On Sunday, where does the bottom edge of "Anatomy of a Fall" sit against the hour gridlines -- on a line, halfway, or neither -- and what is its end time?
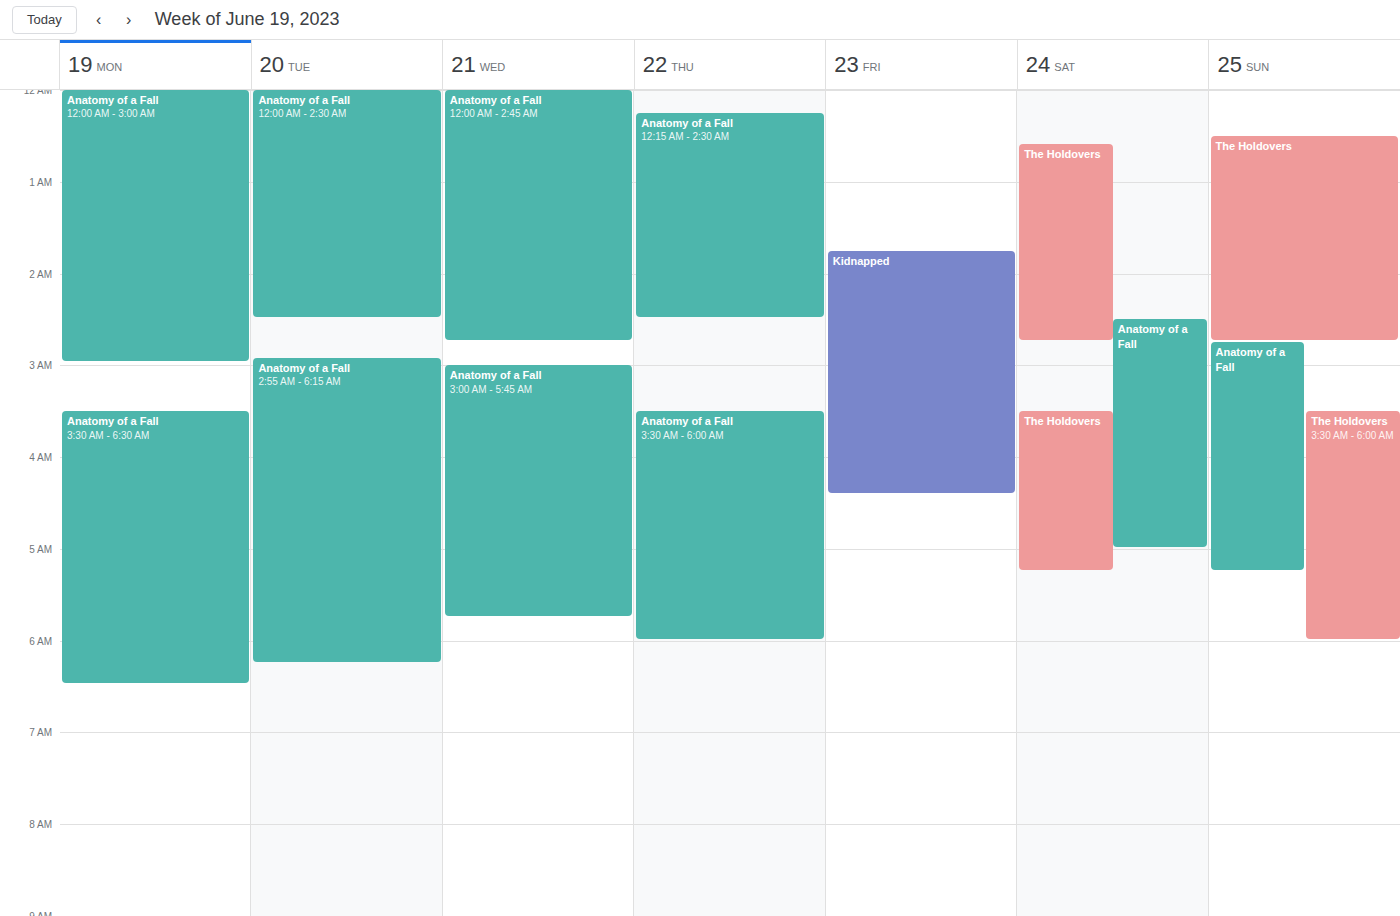
5:15 AM -- neither: a quarter of the way from the 5 AM line to the 6 AM line.